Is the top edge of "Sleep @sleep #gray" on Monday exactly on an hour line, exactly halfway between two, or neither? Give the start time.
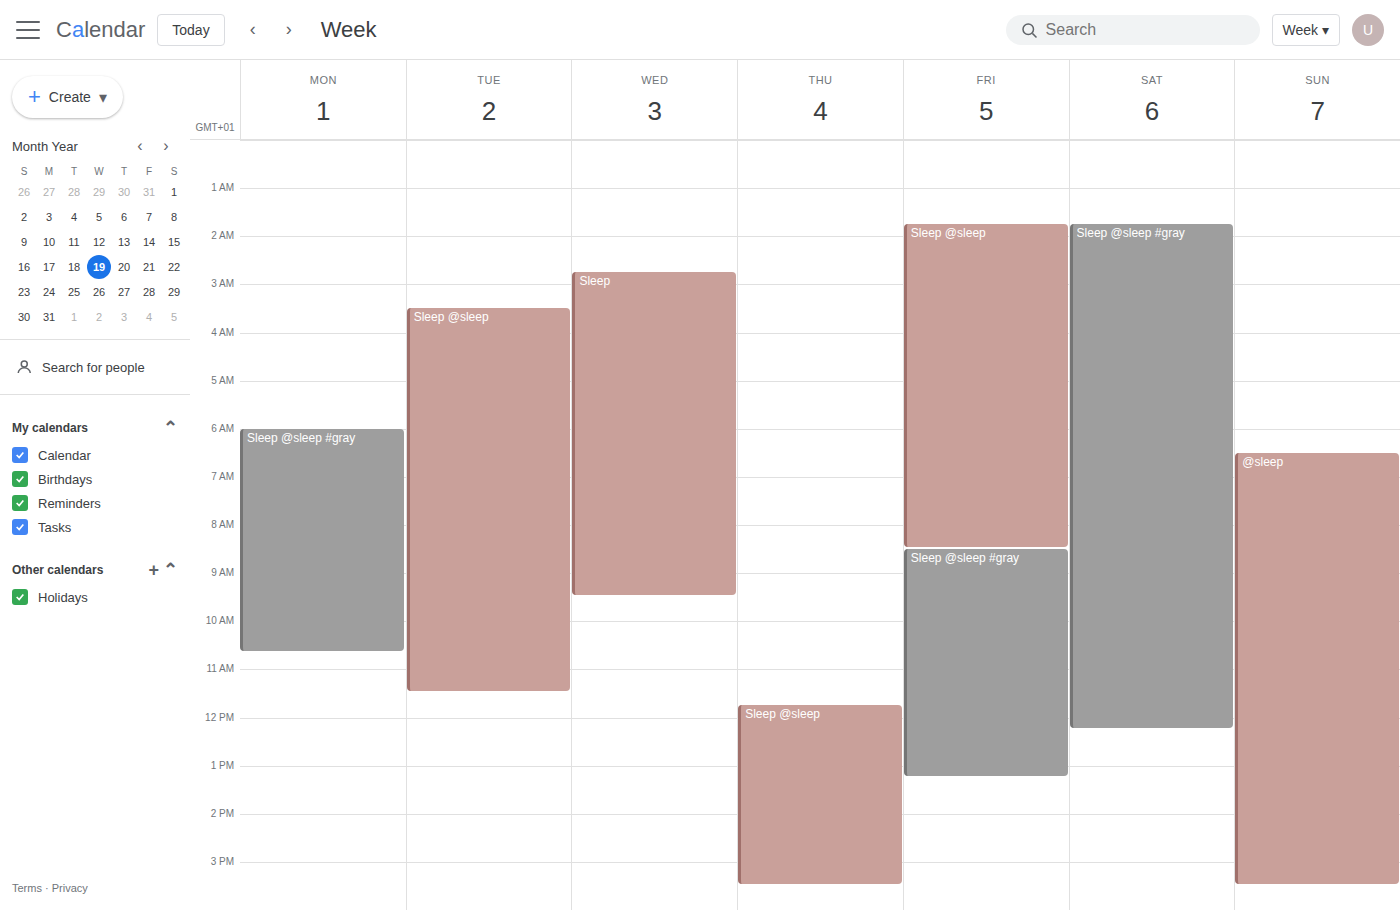
06:00 -- exactly on the 06:00 line.